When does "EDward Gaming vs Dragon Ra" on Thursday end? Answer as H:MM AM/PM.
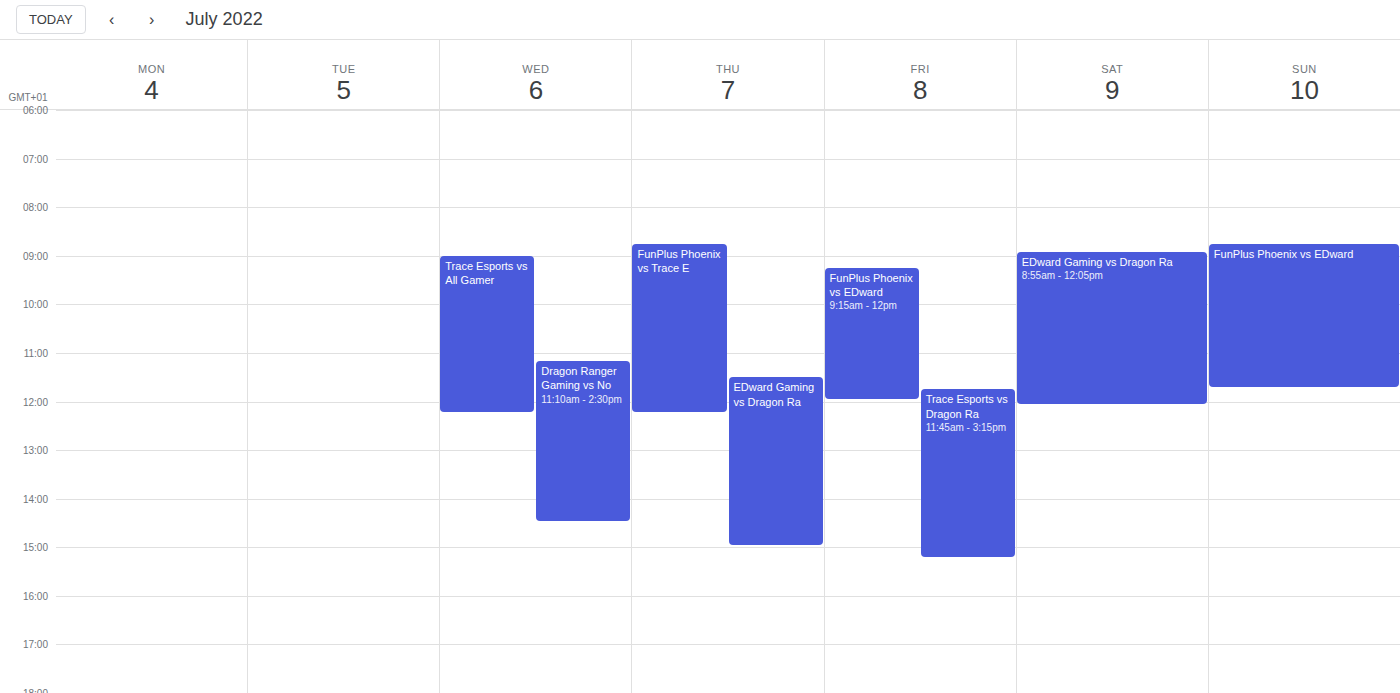
3:00 PM